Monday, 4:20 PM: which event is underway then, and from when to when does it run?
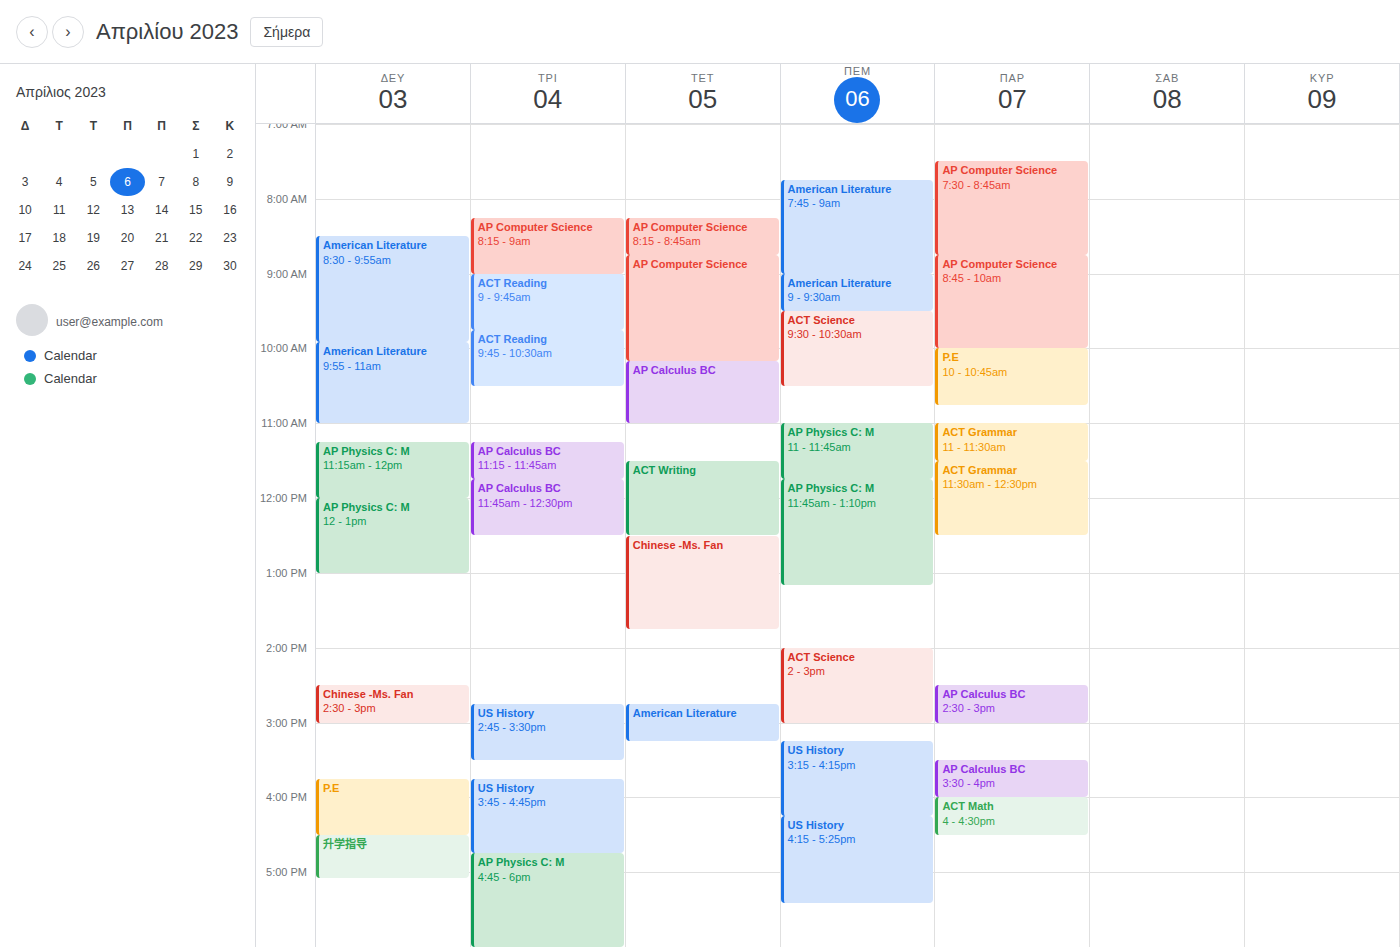
"P.E", 3:45 PM to 4:30 PM